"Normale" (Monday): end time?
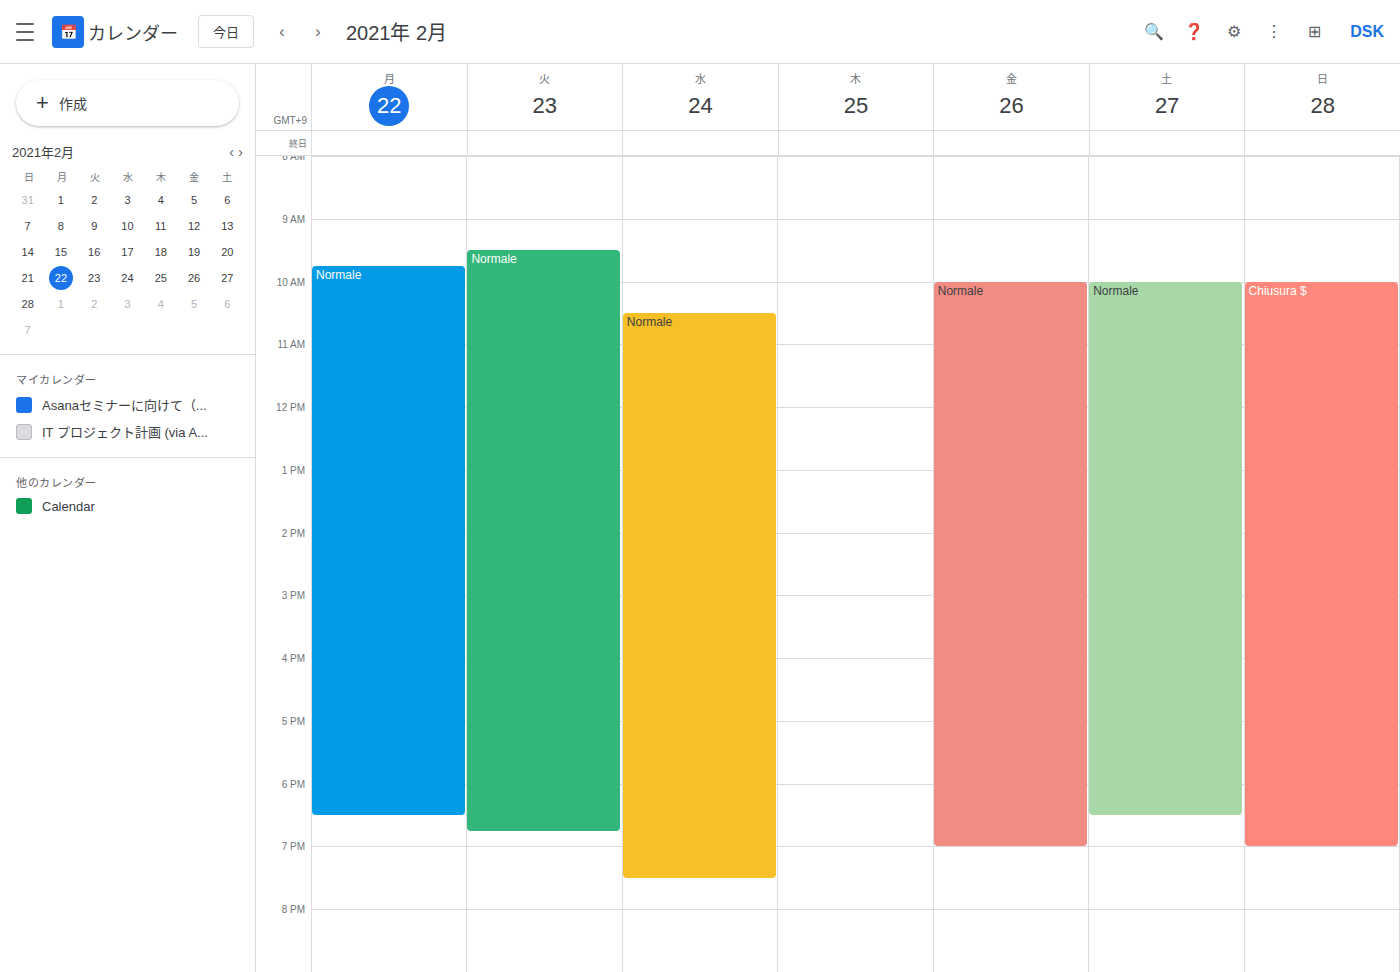
6:30 PM